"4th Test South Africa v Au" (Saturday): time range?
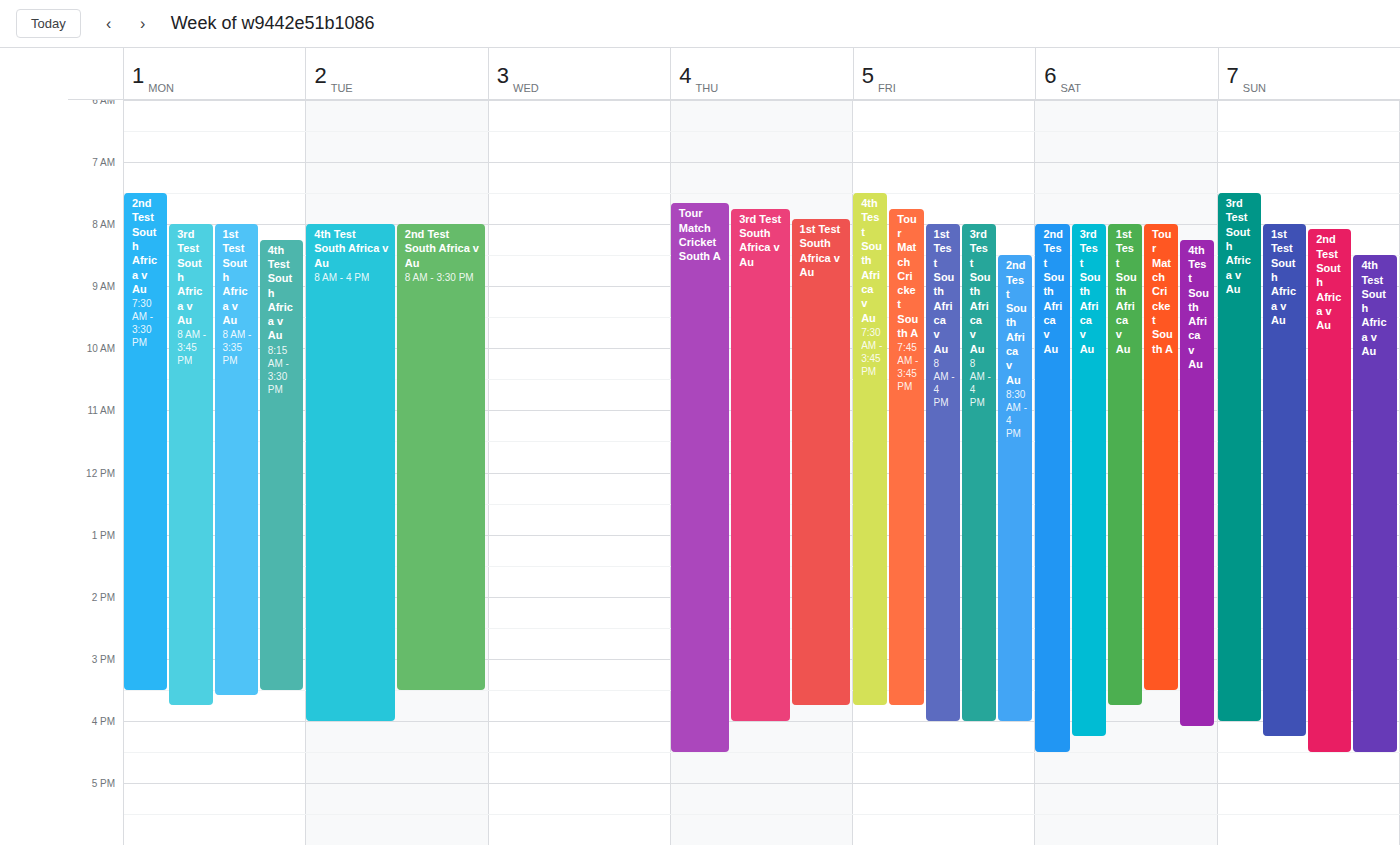
8:15 AM to 4:05 PM